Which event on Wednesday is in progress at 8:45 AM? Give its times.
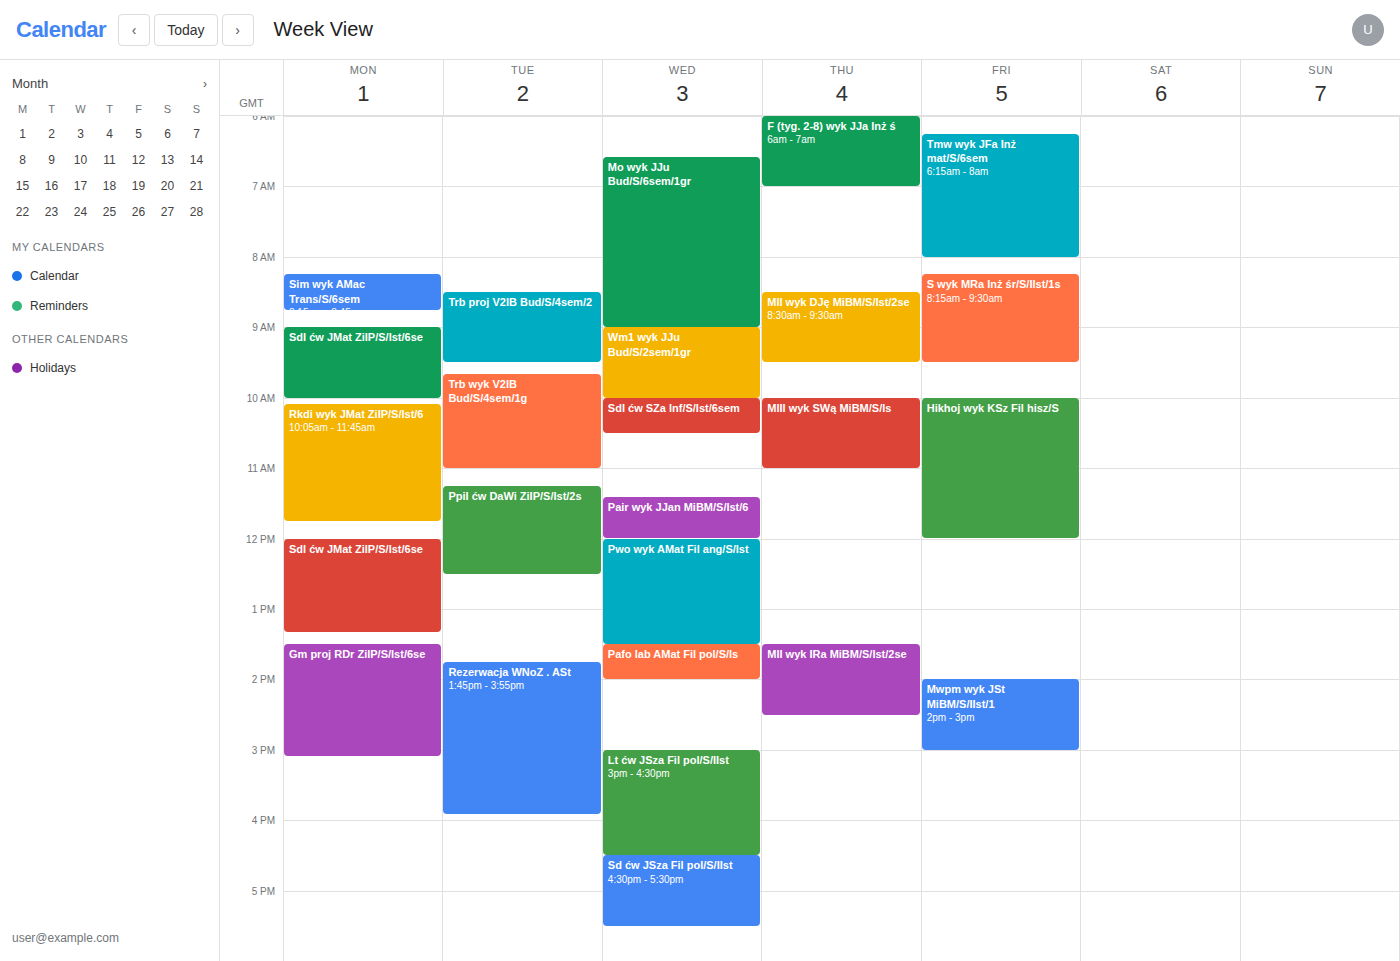
"Mo wyk JJu Bud/S/6sem/1gr", 6:35 AM to 9:00 AM